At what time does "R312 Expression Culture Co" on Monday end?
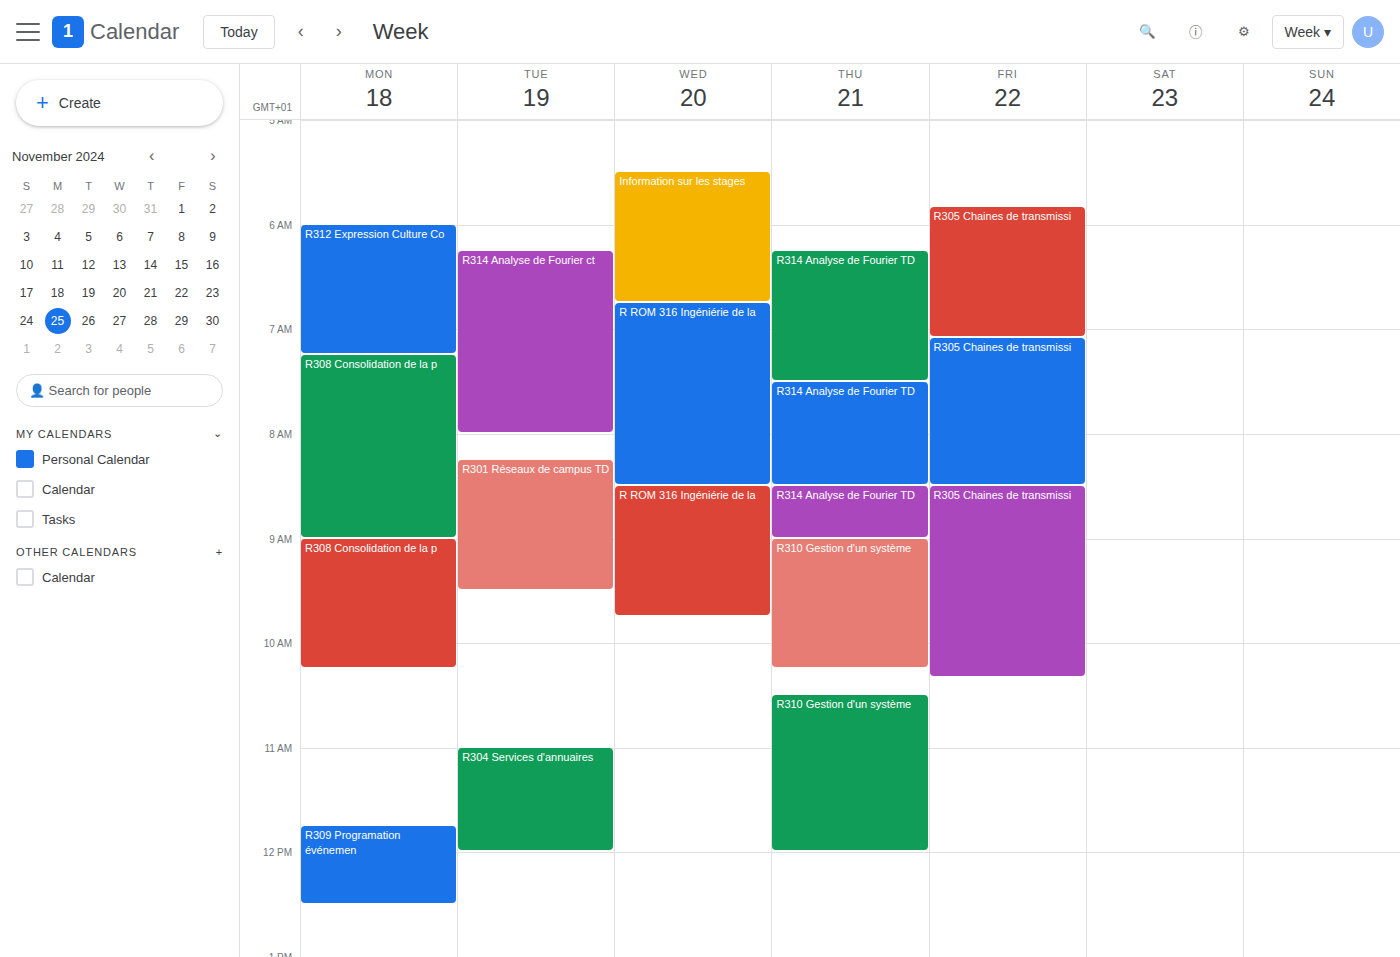
7:15 AM